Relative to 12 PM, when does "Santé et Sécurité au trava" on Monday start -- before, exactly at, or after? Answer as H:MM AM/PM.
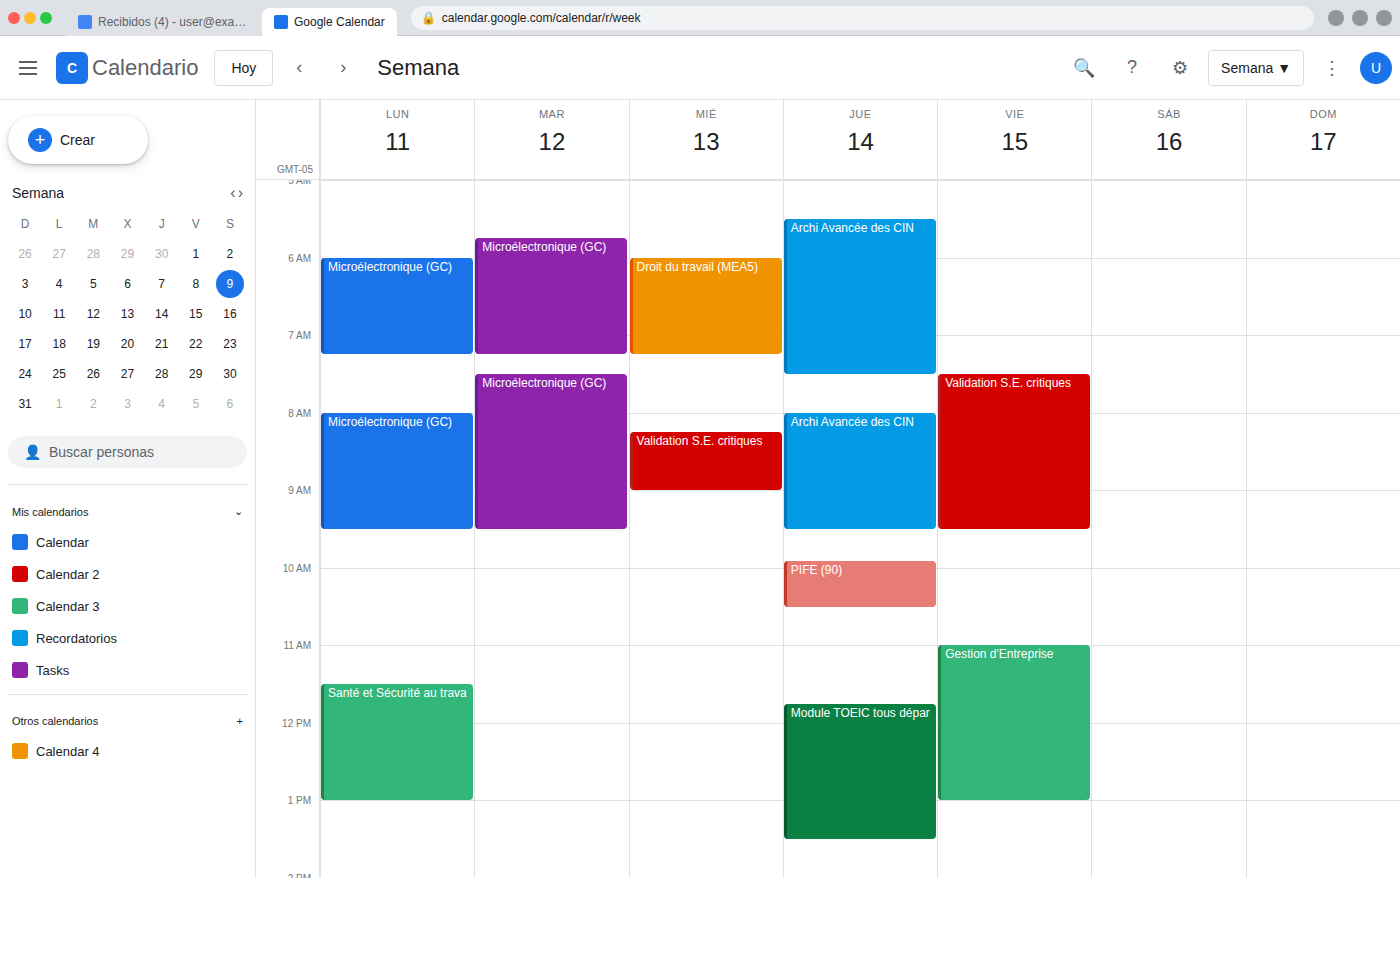
11:30 AM -- before 12 PM, 30 minutes above the 12 PM line.